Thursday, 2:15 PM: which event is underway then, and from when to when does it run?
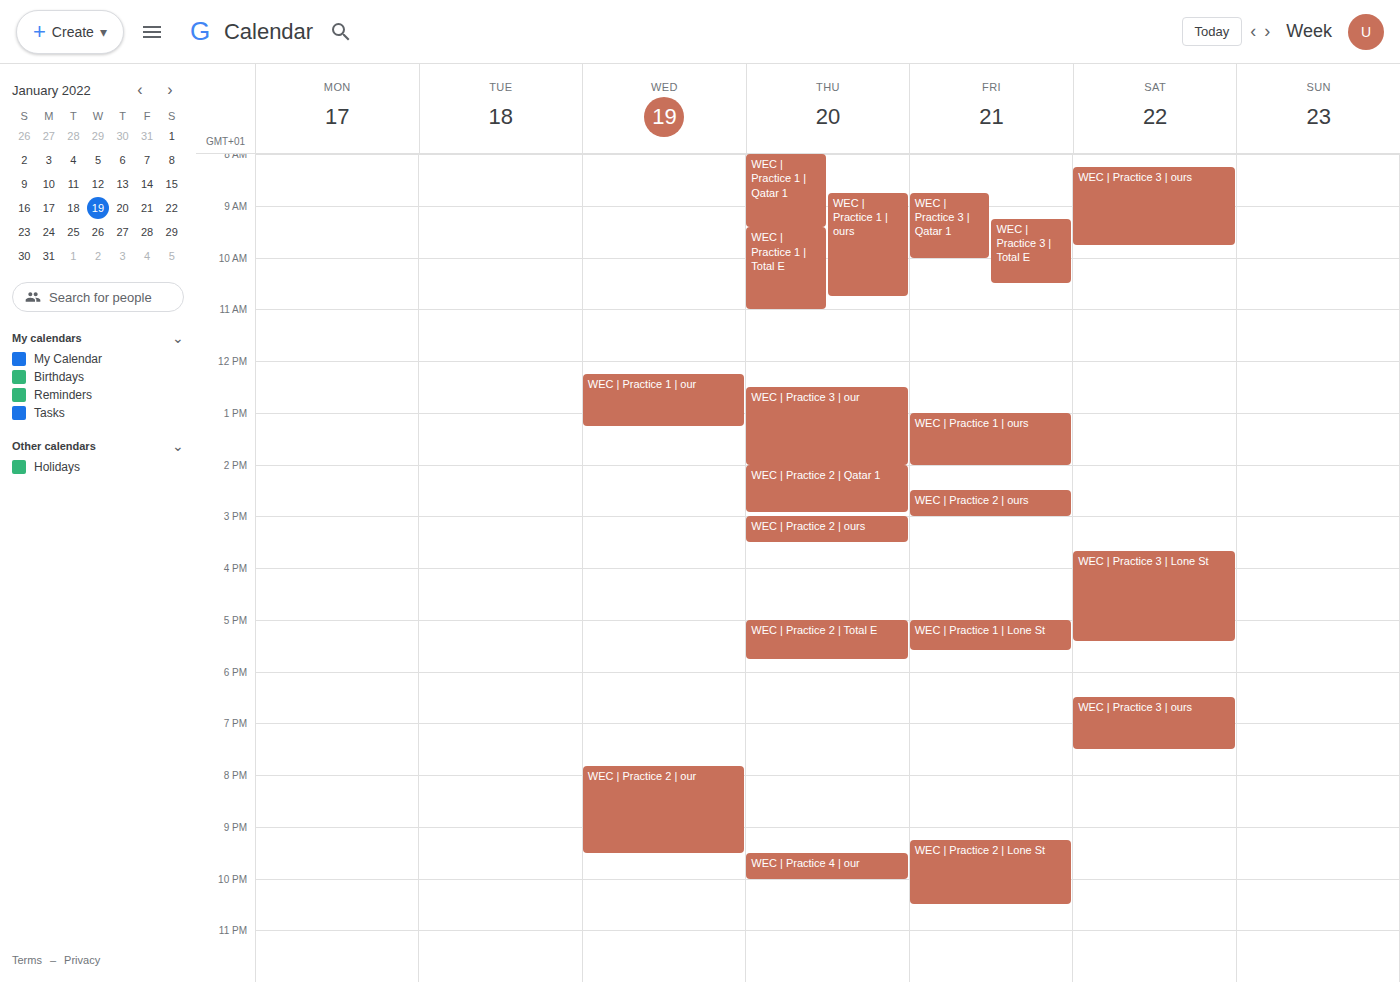
"WEC | Practice 2 | Qatar 1", 2:00 PM to 2:55 PM